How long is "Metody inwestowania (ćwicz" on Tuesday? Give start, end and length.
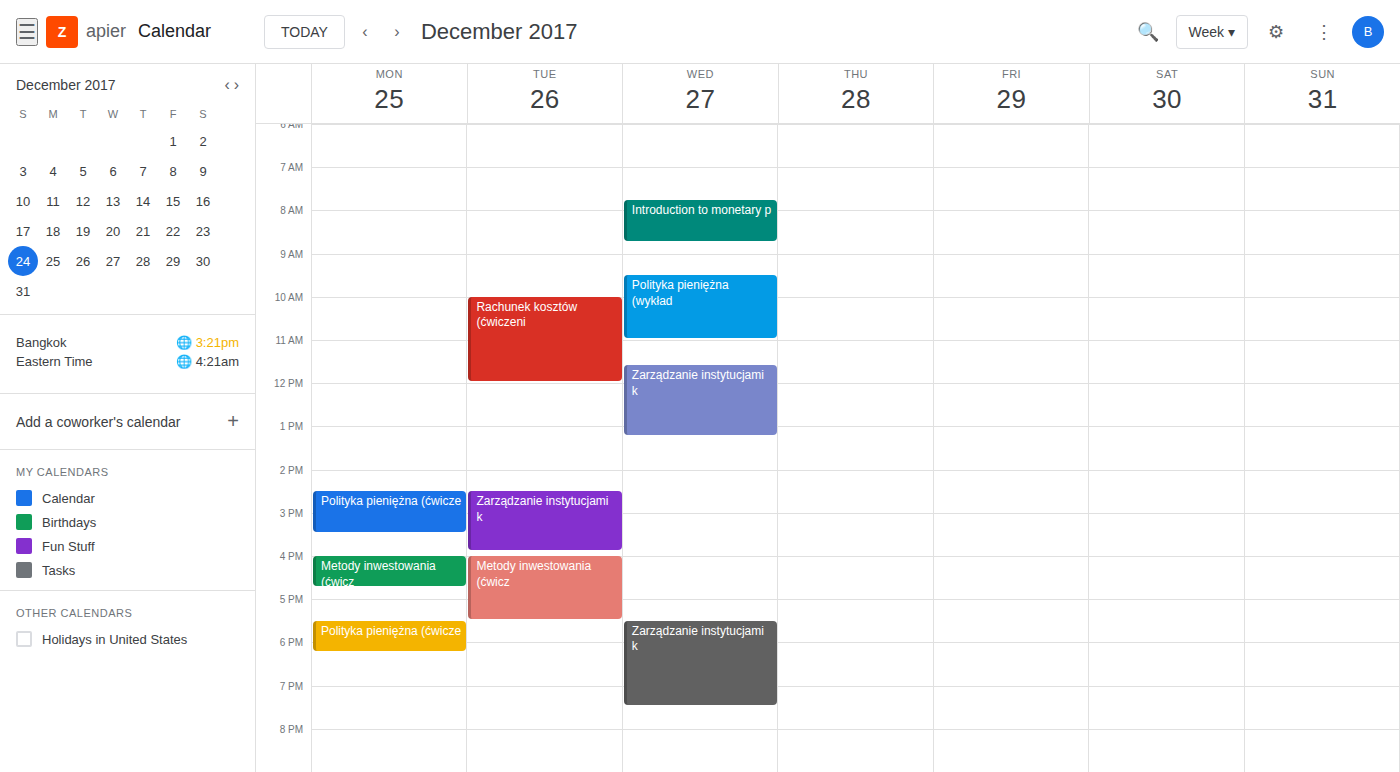
4:00 PM to 5:30 PM, 1 hour 30 minutes